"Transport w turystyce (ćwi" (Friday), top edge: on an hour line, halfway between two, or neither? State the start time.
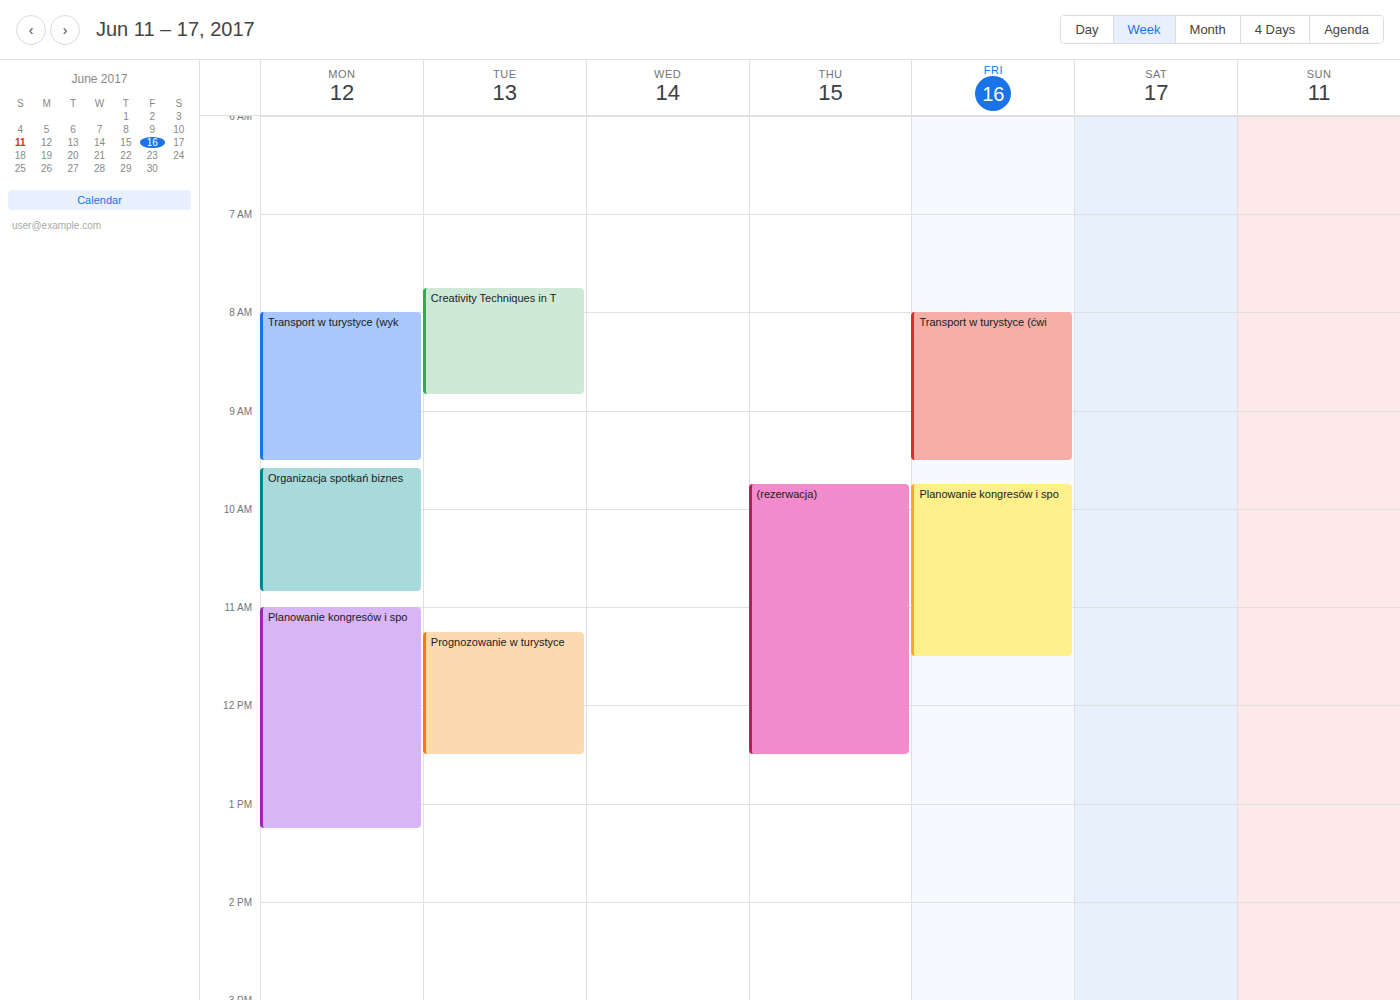
8:00 AM -- exactly on the 8 AM line.